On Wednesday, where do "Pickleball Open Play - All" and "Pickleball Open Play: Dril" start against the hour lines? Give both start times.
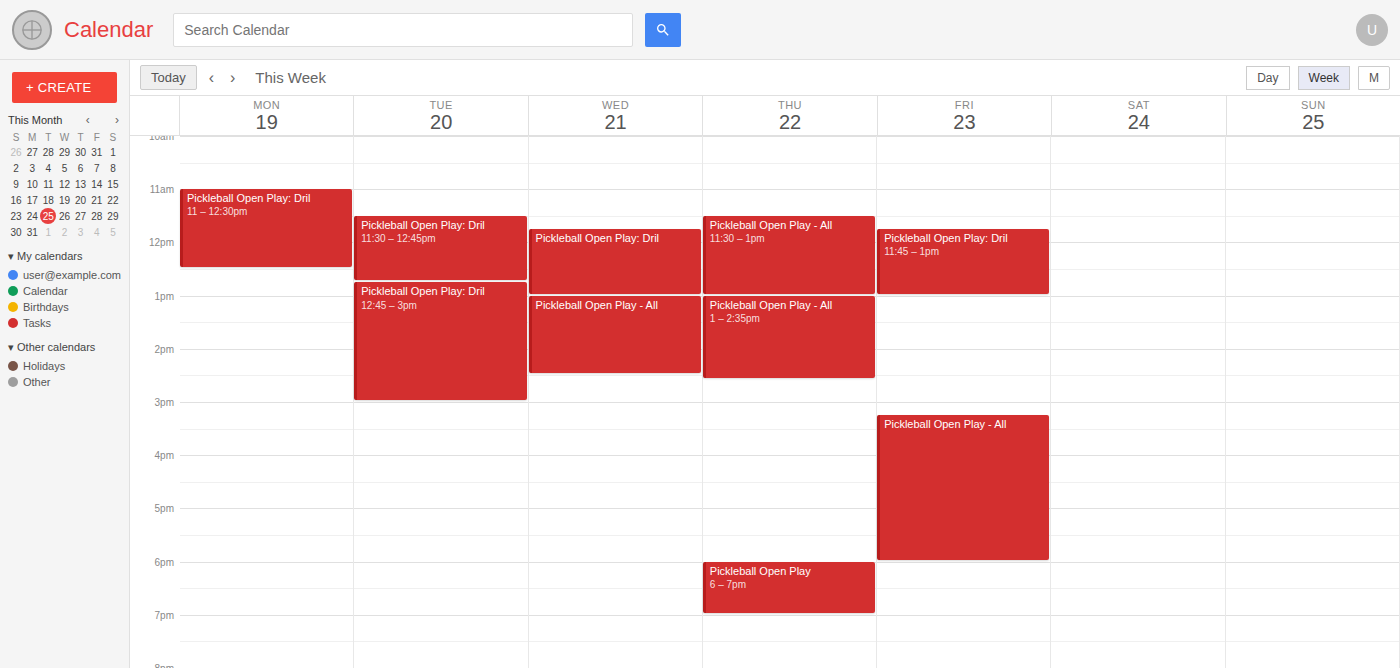
"Pickleball Open Play - All": 1:00 PM, exactly on the 1 PM line. "Pickleball Open Play: Dril": 11:45 AM, neither: three quarters of the way from the 11 AM line to the 12 PM line.